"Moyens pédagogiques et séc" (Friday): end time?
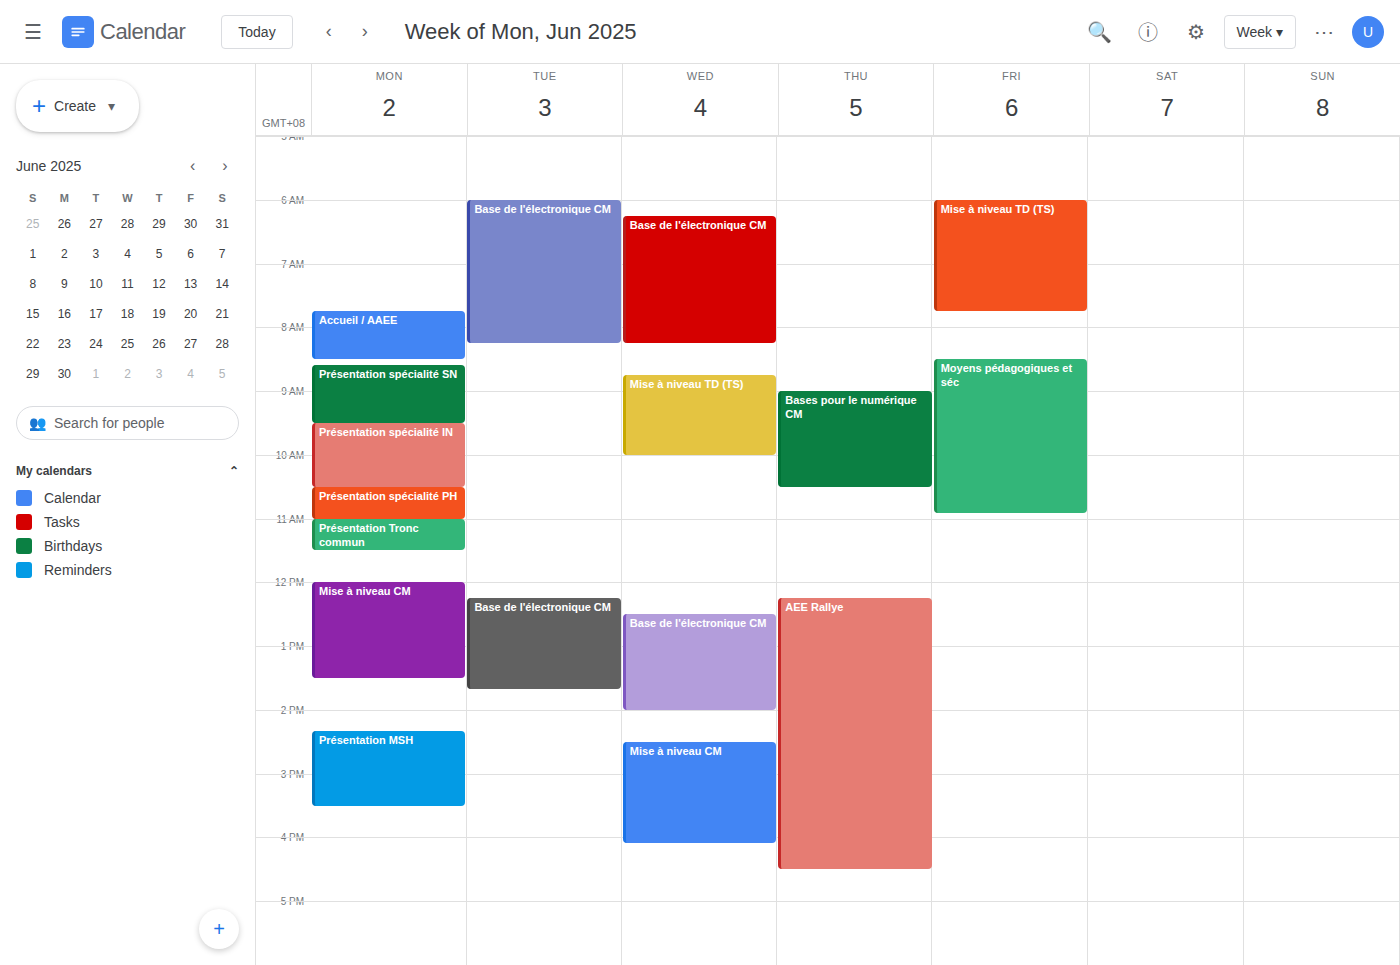
10:55 AM